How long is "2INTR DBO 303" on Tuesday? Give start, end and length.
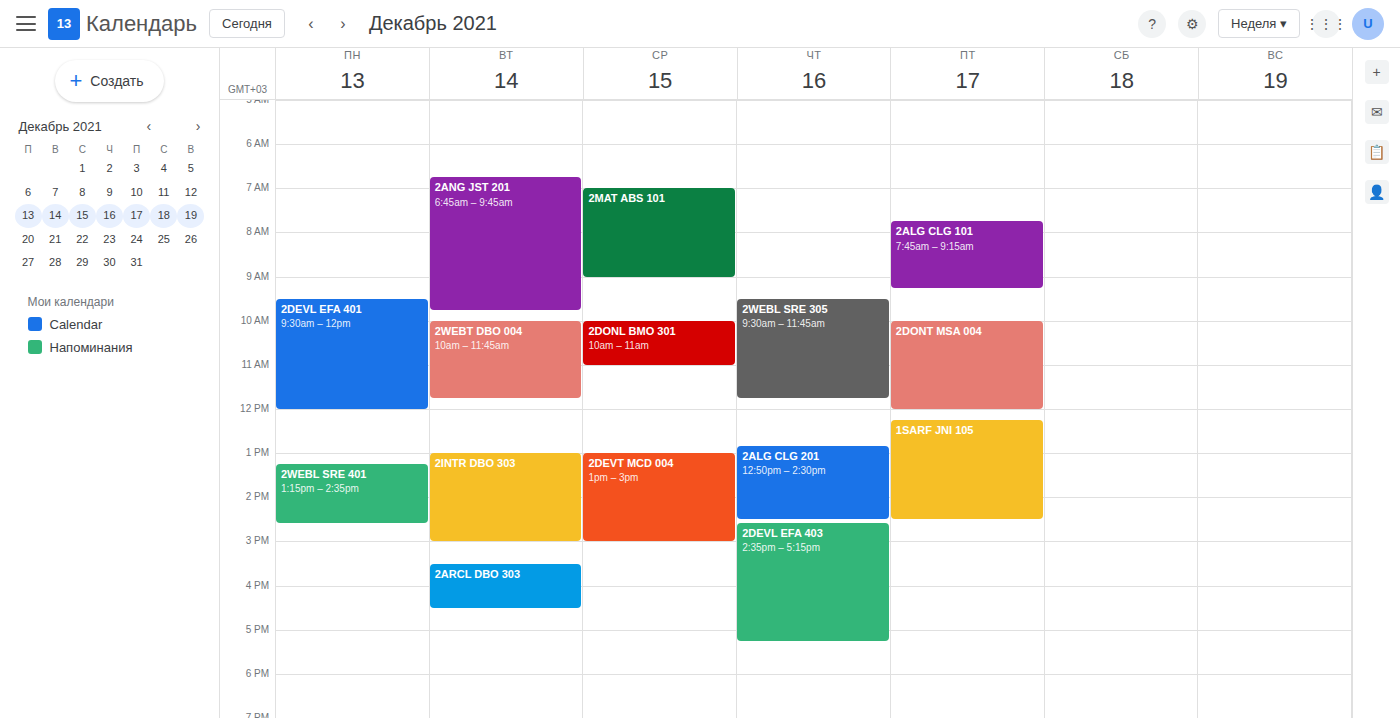
1:00 PM to 3:00 PM, 2 hours